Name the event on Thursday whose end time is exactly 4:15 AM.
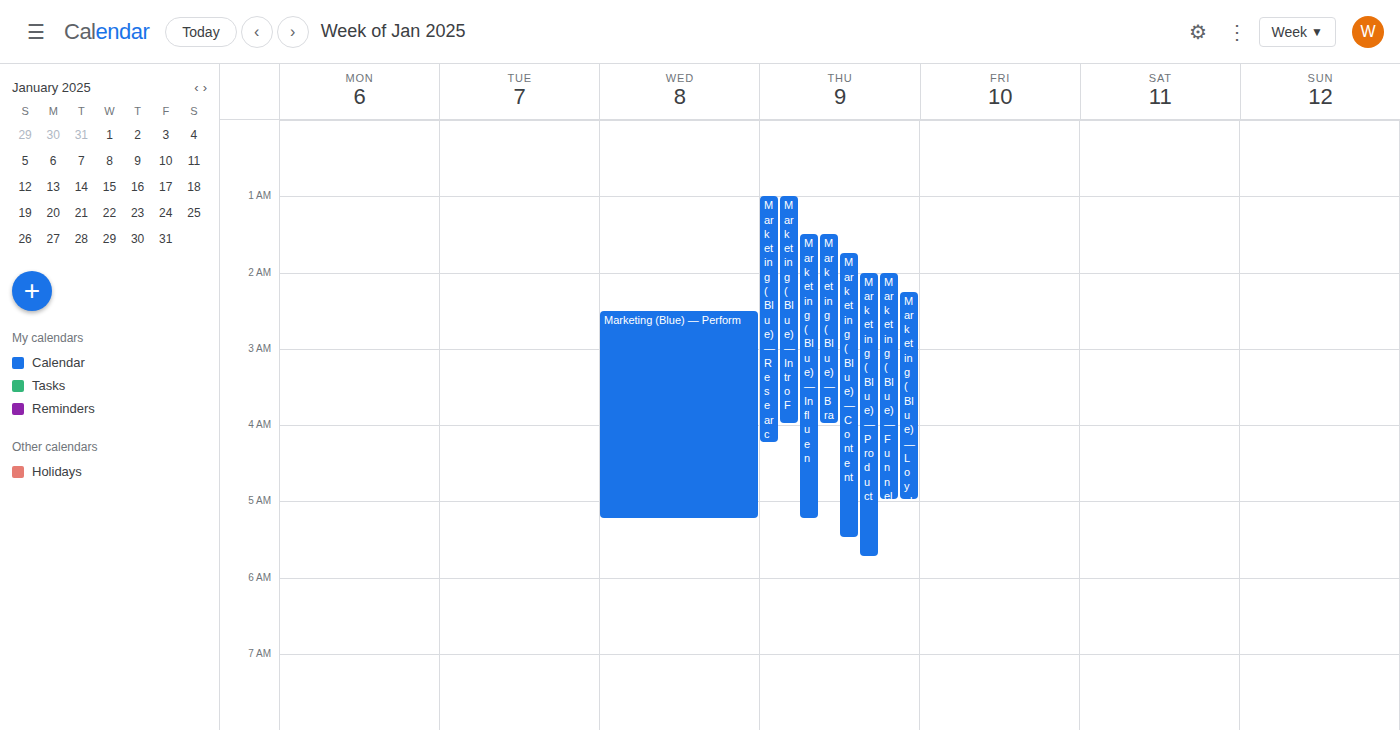
"Marketing (Blue) — Researc"